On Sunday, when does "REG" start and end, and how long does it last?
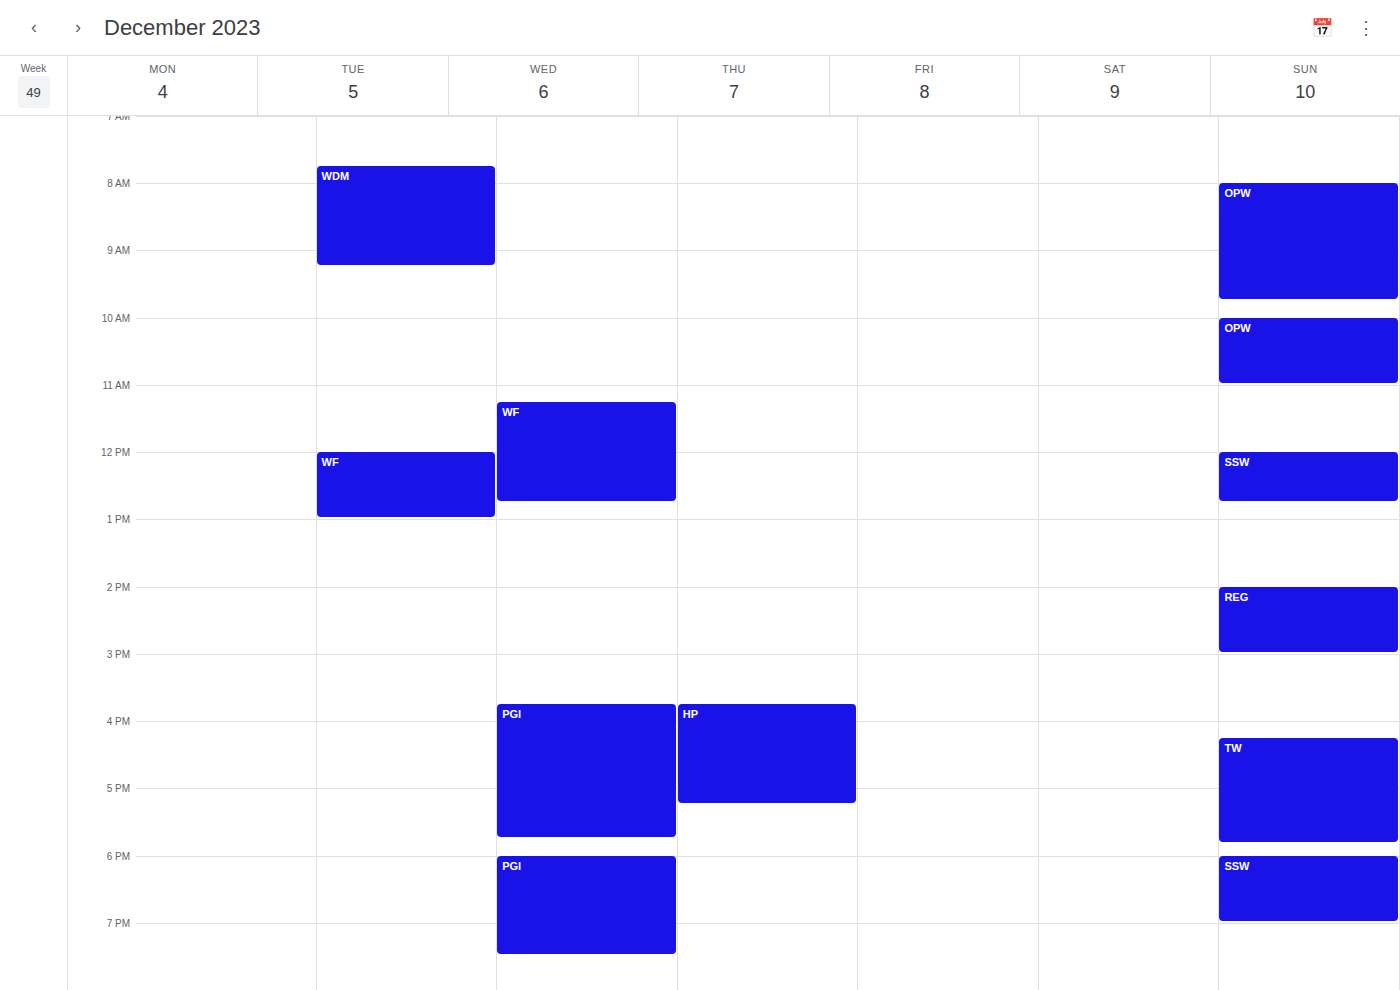
2:00 PM to 3:00 PM, 1 hour